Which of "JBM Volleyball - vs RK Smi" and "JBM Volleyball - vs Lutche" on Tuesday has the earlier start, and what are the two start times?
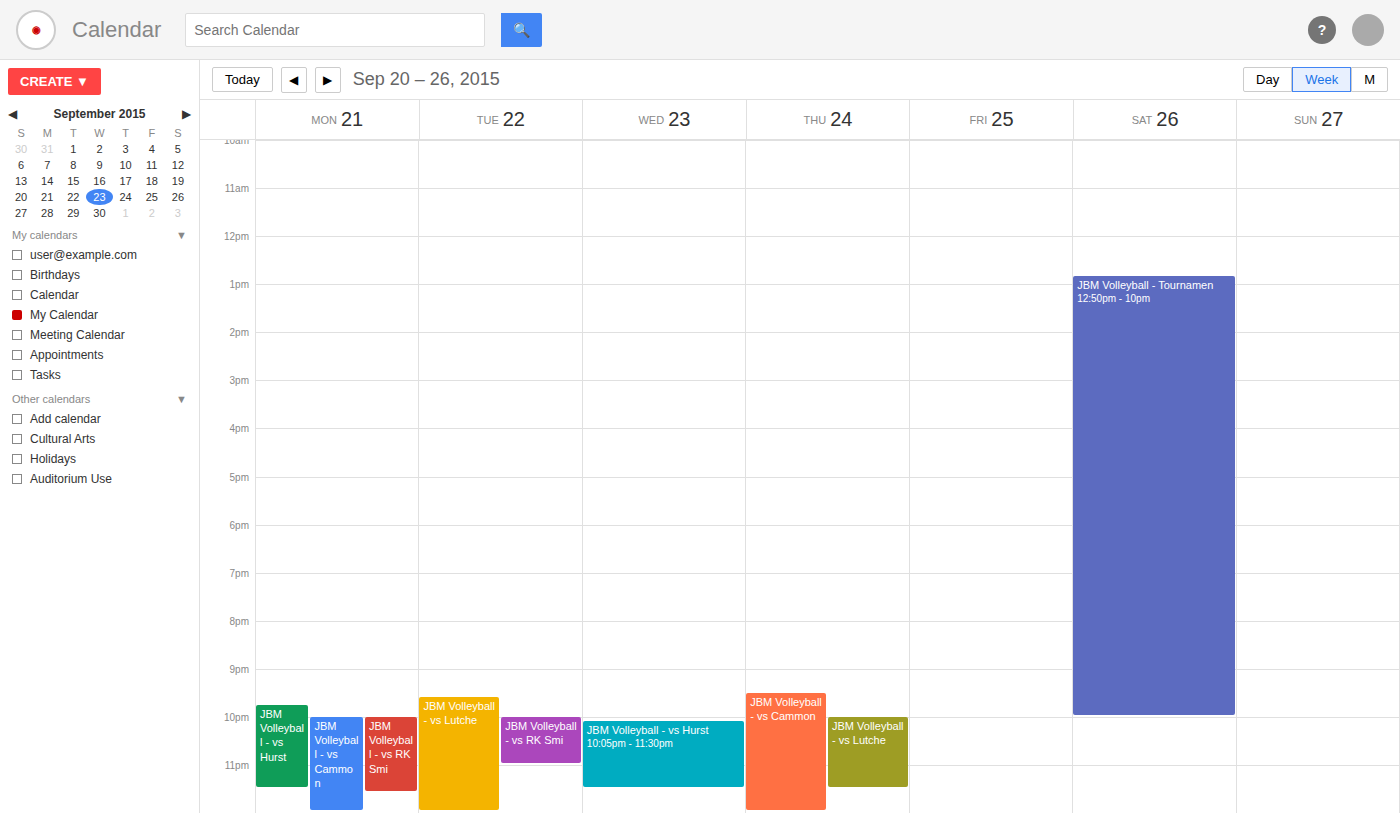
"JBM Volleyball - vs Lutche" 9:35 PM; "JBM Volleyball - vs RK Smi" 10:00 PM.